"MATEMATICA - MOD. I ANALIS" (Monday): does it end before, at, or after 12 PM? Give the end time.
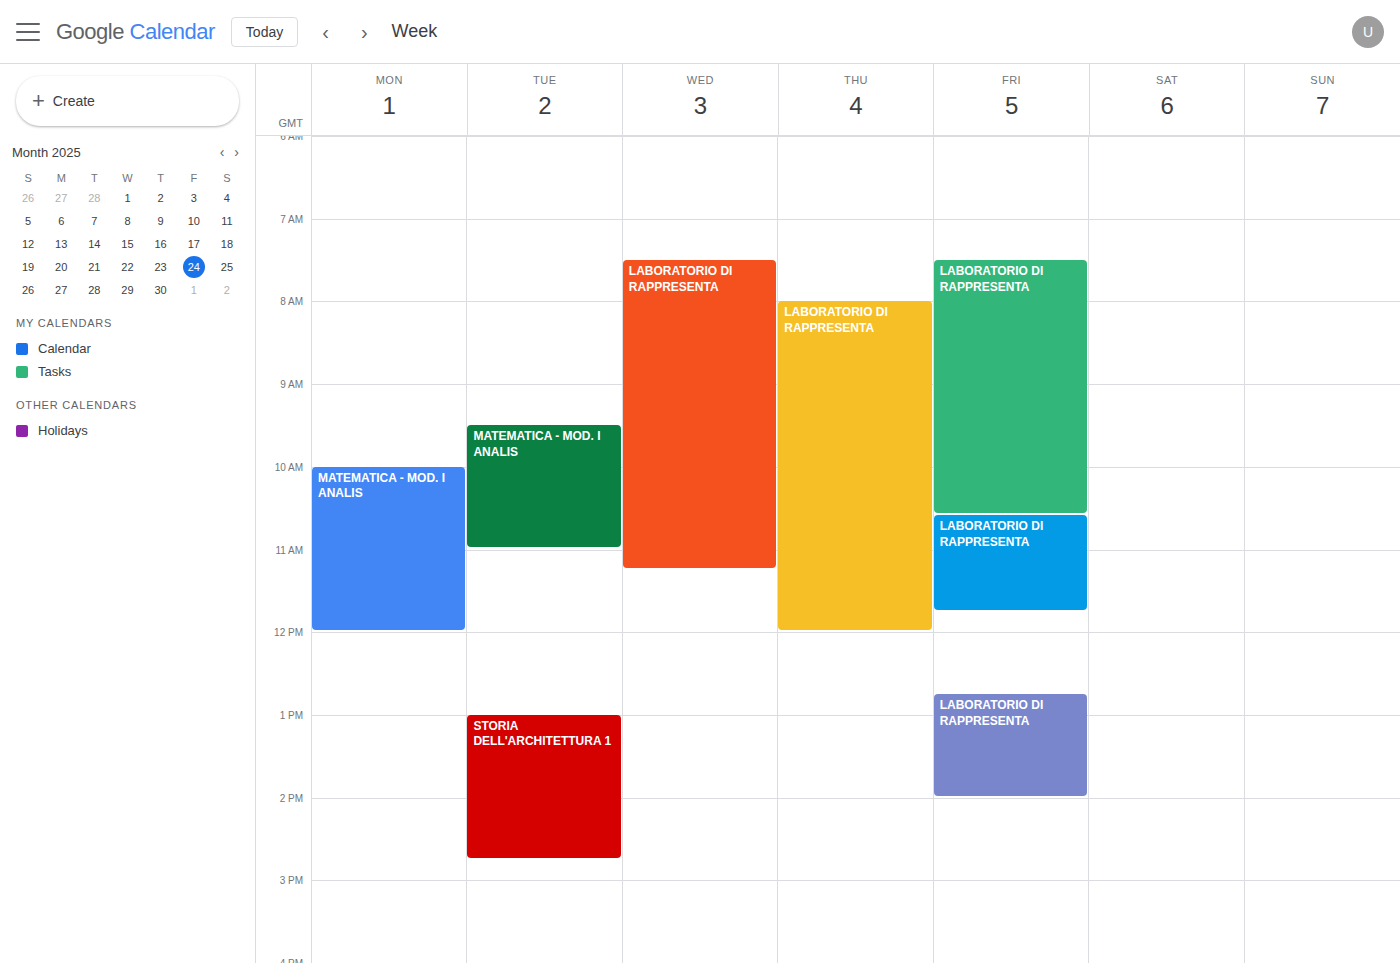
12:00 PM -- exactly at 12 PM, on the 12 PM line.